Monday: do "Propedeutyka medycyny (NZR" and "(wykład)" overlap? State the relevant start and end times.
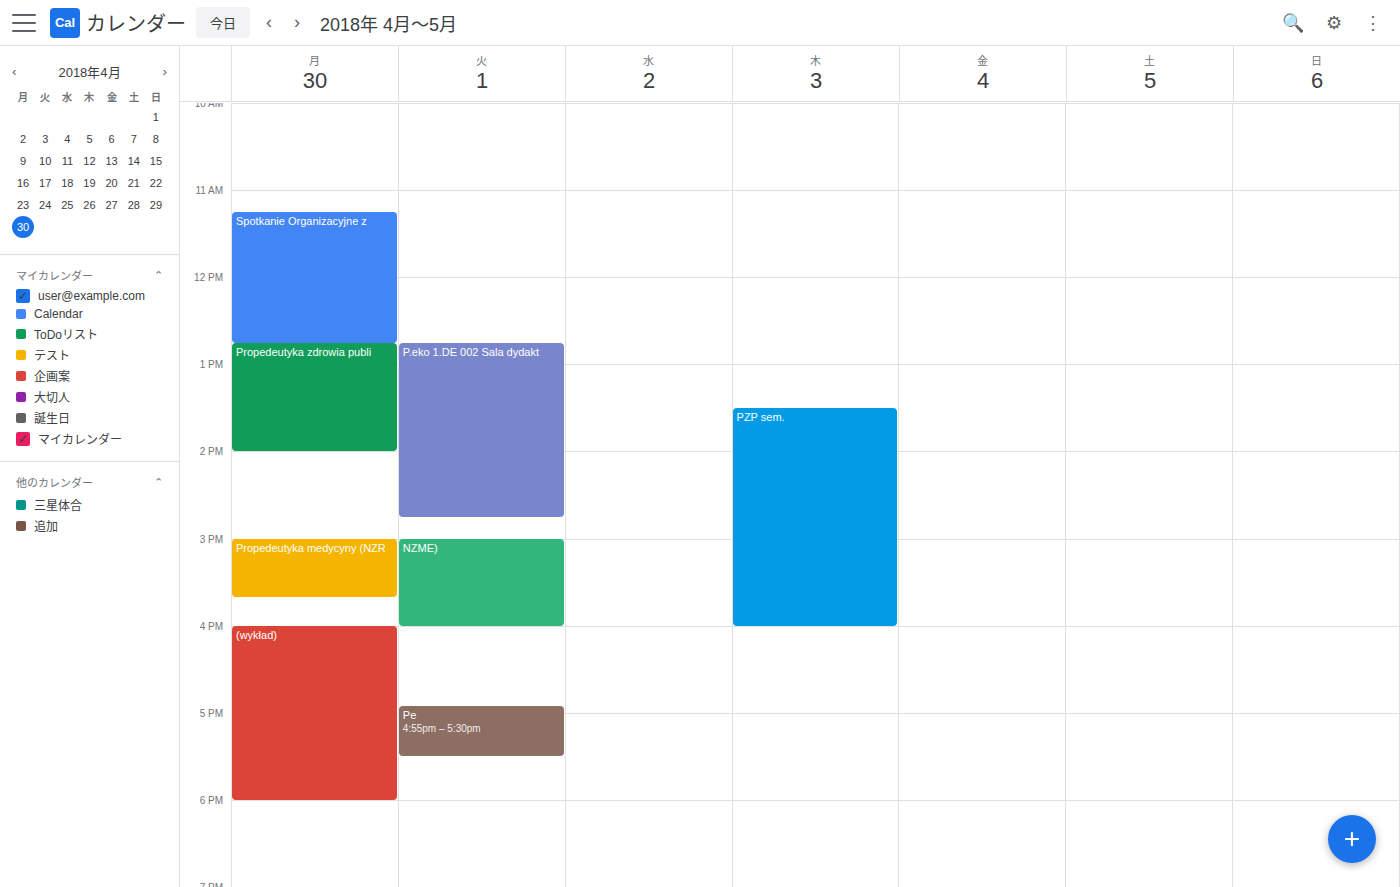
"Propedeutyka medycyny (NZR" ends at 3:40 PM and "(wykład)" starts at 4:00 PM -- no overlap.